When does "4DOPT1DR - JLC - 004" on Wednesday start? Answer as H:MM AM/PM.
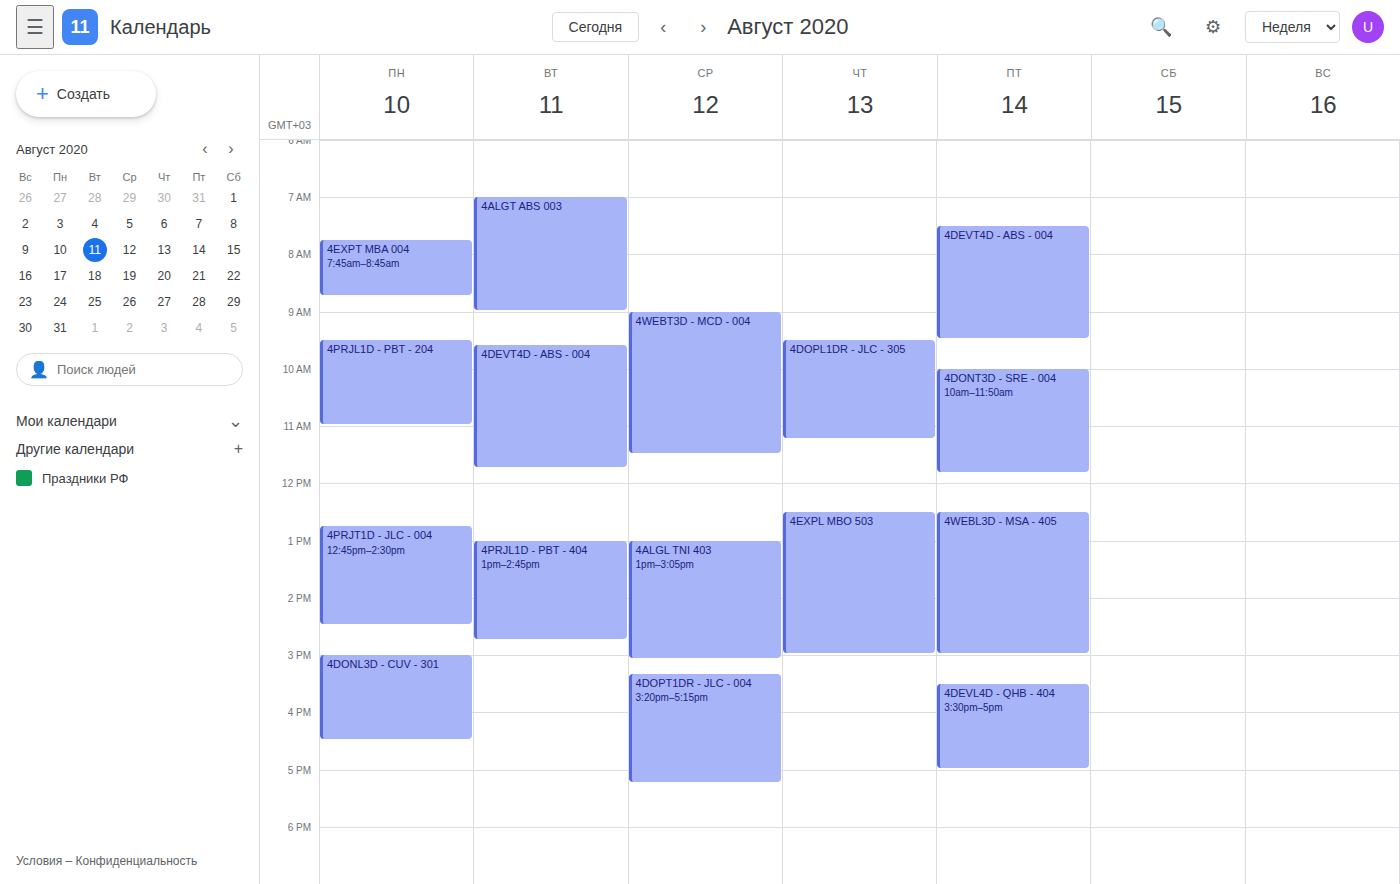
3:20 PM